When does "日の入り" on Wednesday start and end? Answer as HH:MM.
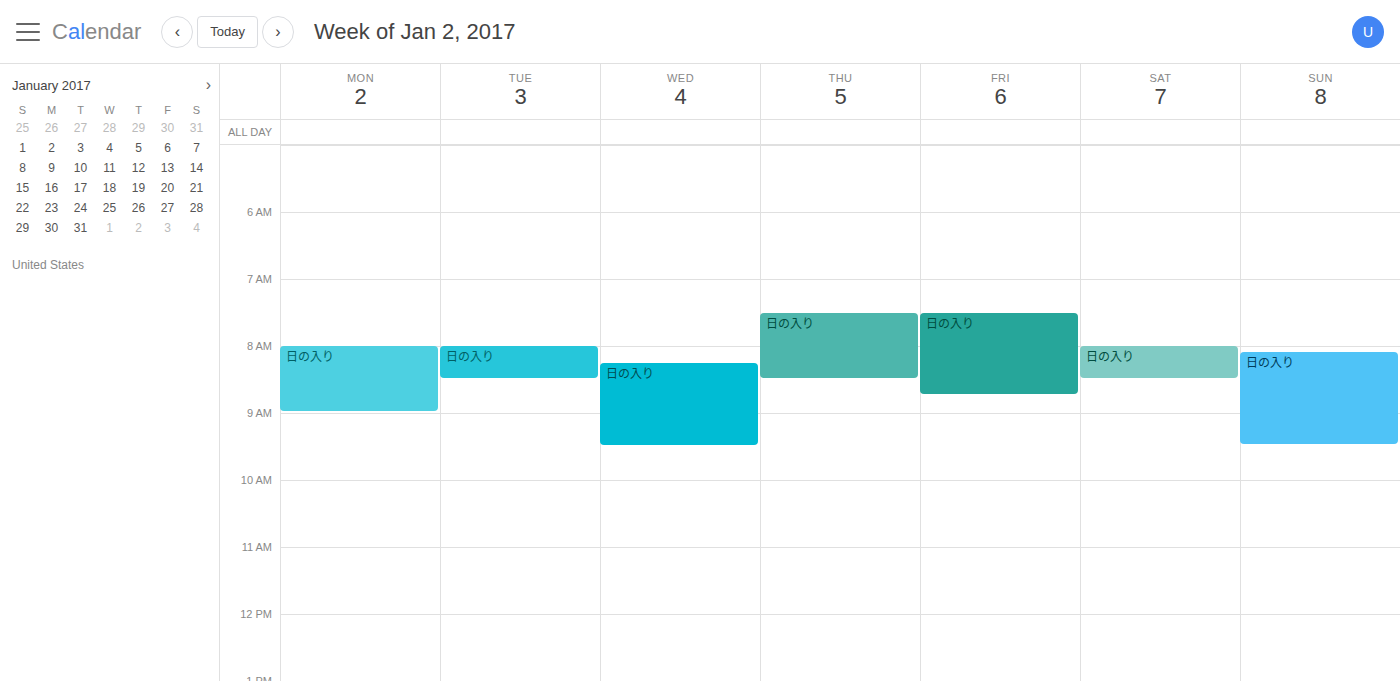
08:15 to 09:30